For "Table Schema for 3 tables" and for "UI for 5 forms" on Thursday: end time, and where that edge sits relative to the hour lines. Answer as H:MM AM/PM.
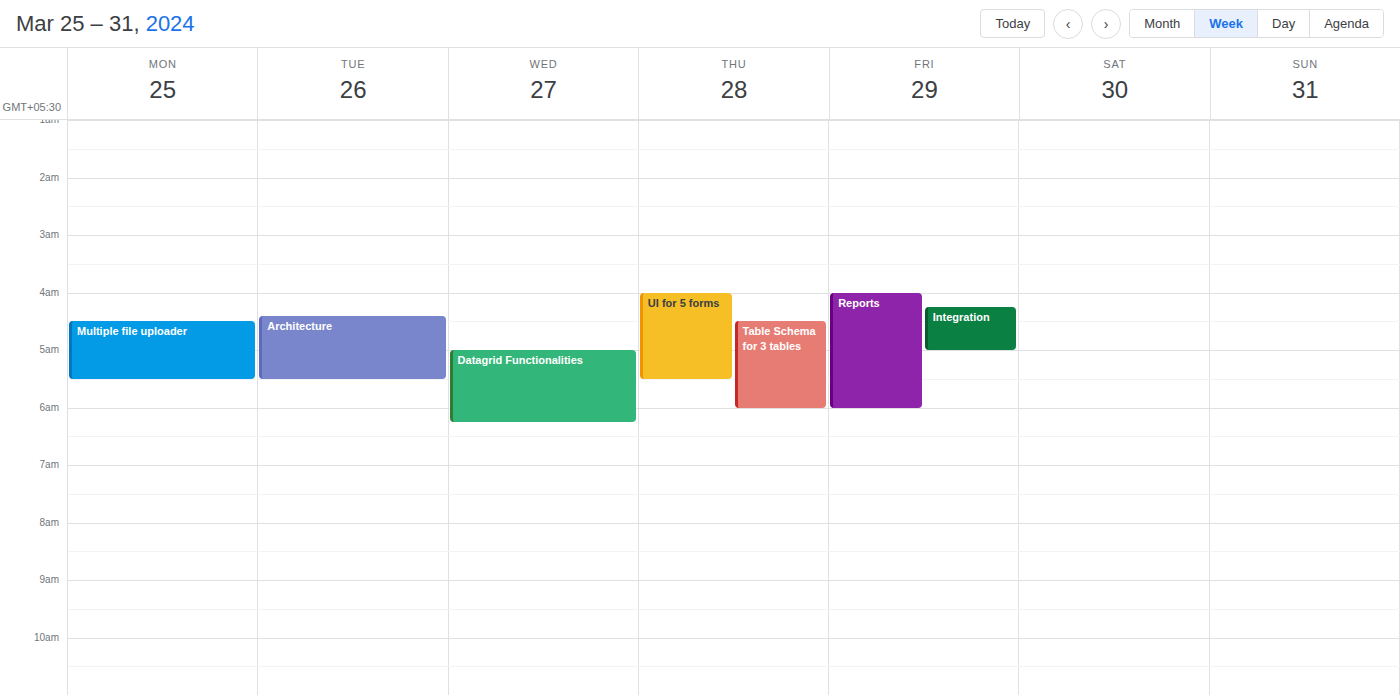
"Table Schema for 3 tables": 6:00 AM, exactly on the 6 AM line. "UI for 5 forms": 5:30 AM, halfway between the 5 AM and 6 AM lines.